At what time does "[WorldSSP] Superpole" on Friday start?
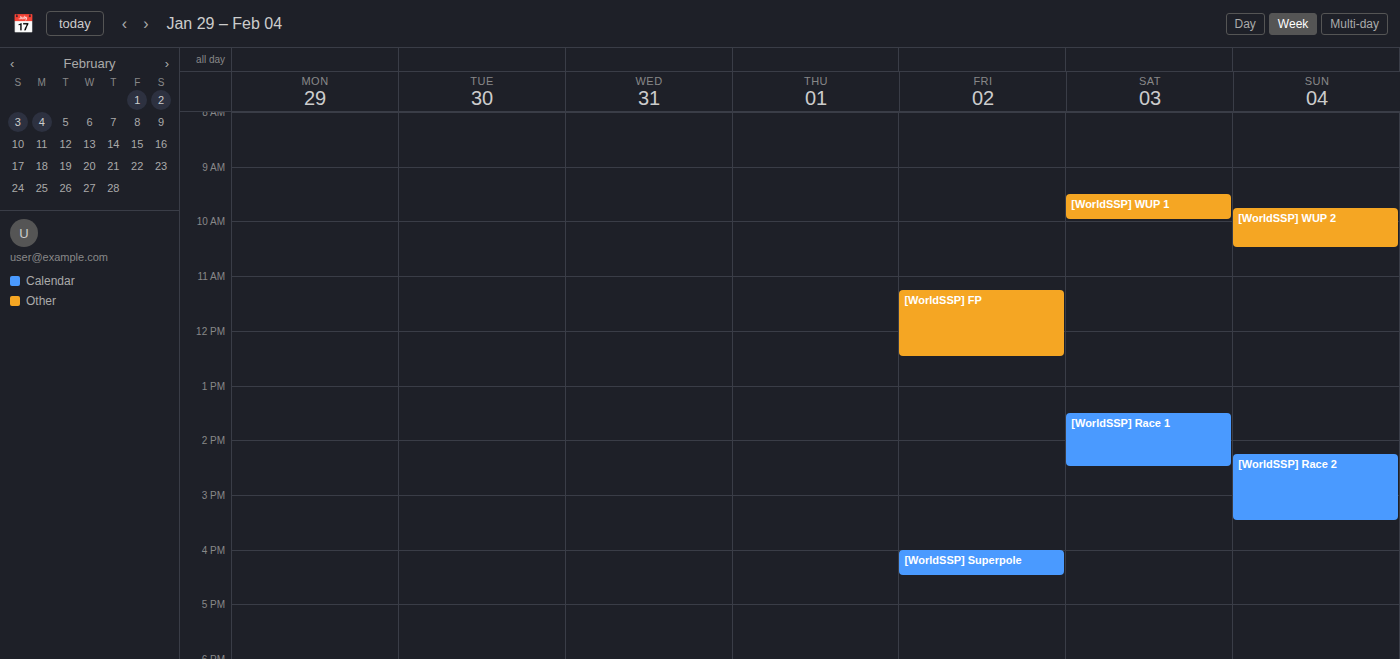
4:00 PM